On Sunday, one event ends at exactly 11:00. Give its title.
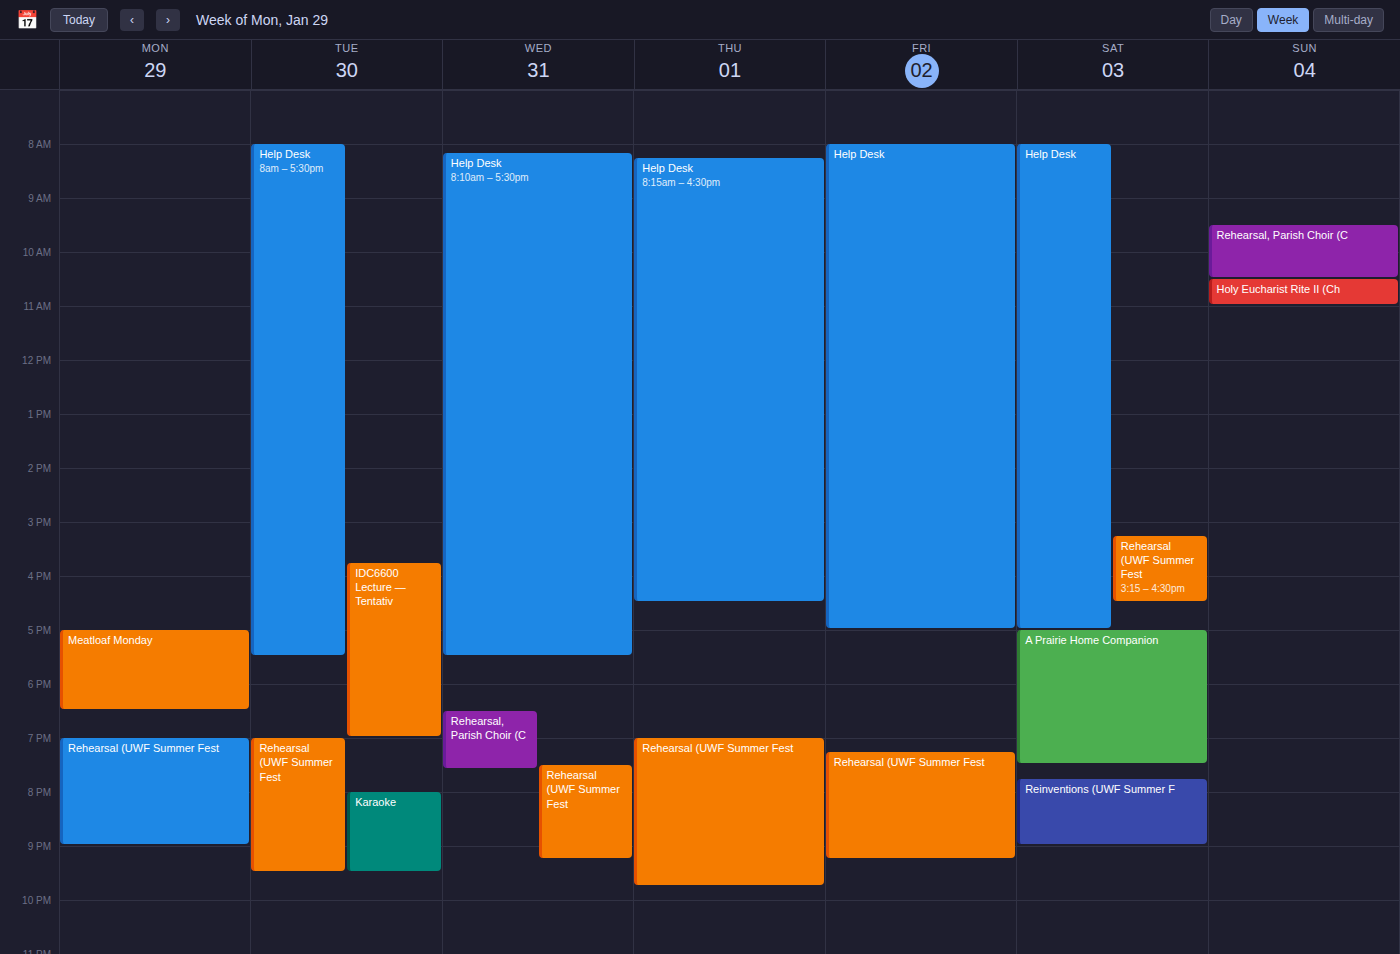
"Holy Eucharist Rite II (Ch"